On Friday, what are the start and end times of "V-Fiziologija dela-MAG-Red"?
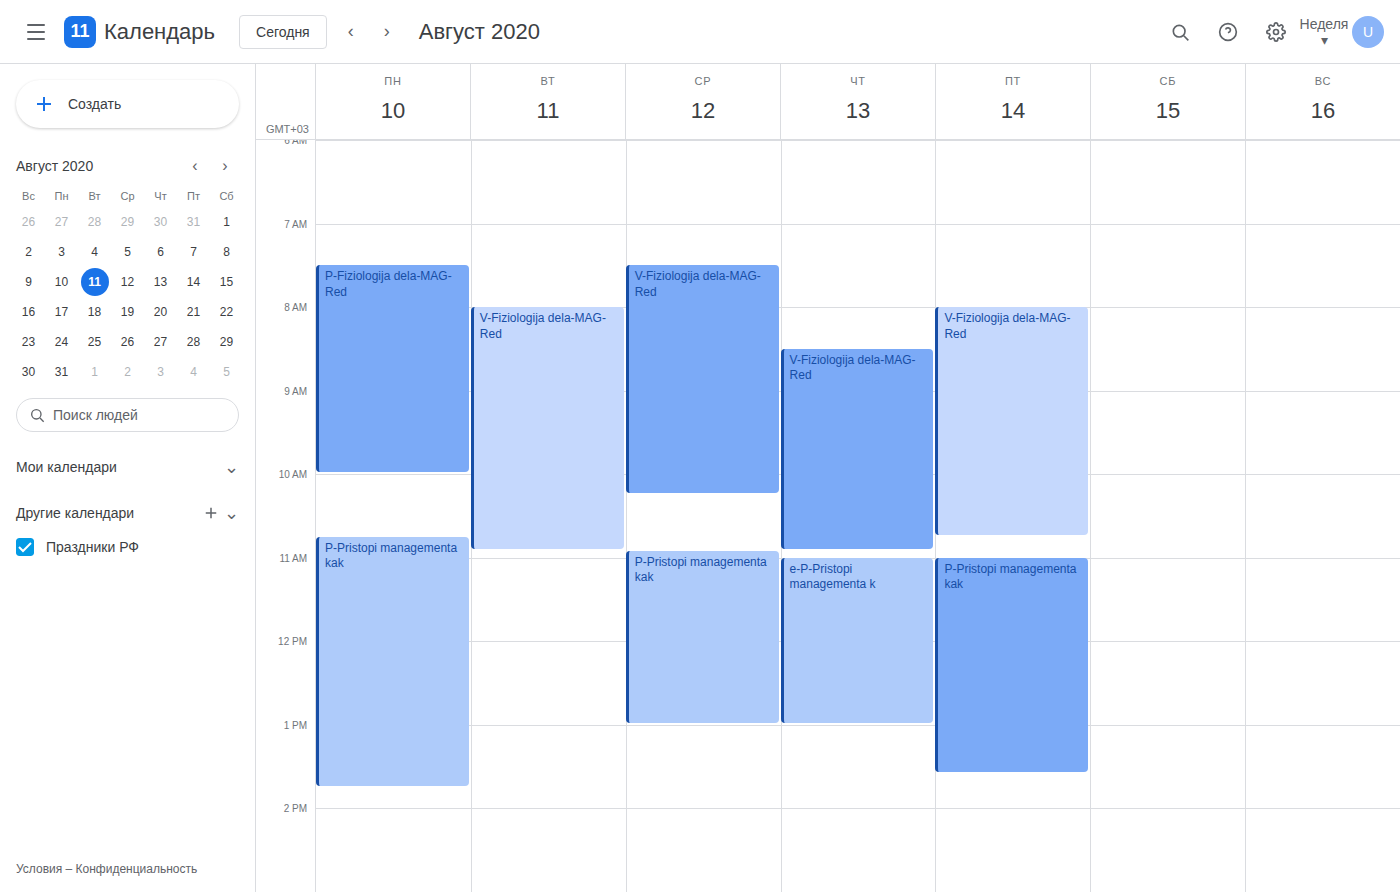
8:00 AM to 10:45 AM